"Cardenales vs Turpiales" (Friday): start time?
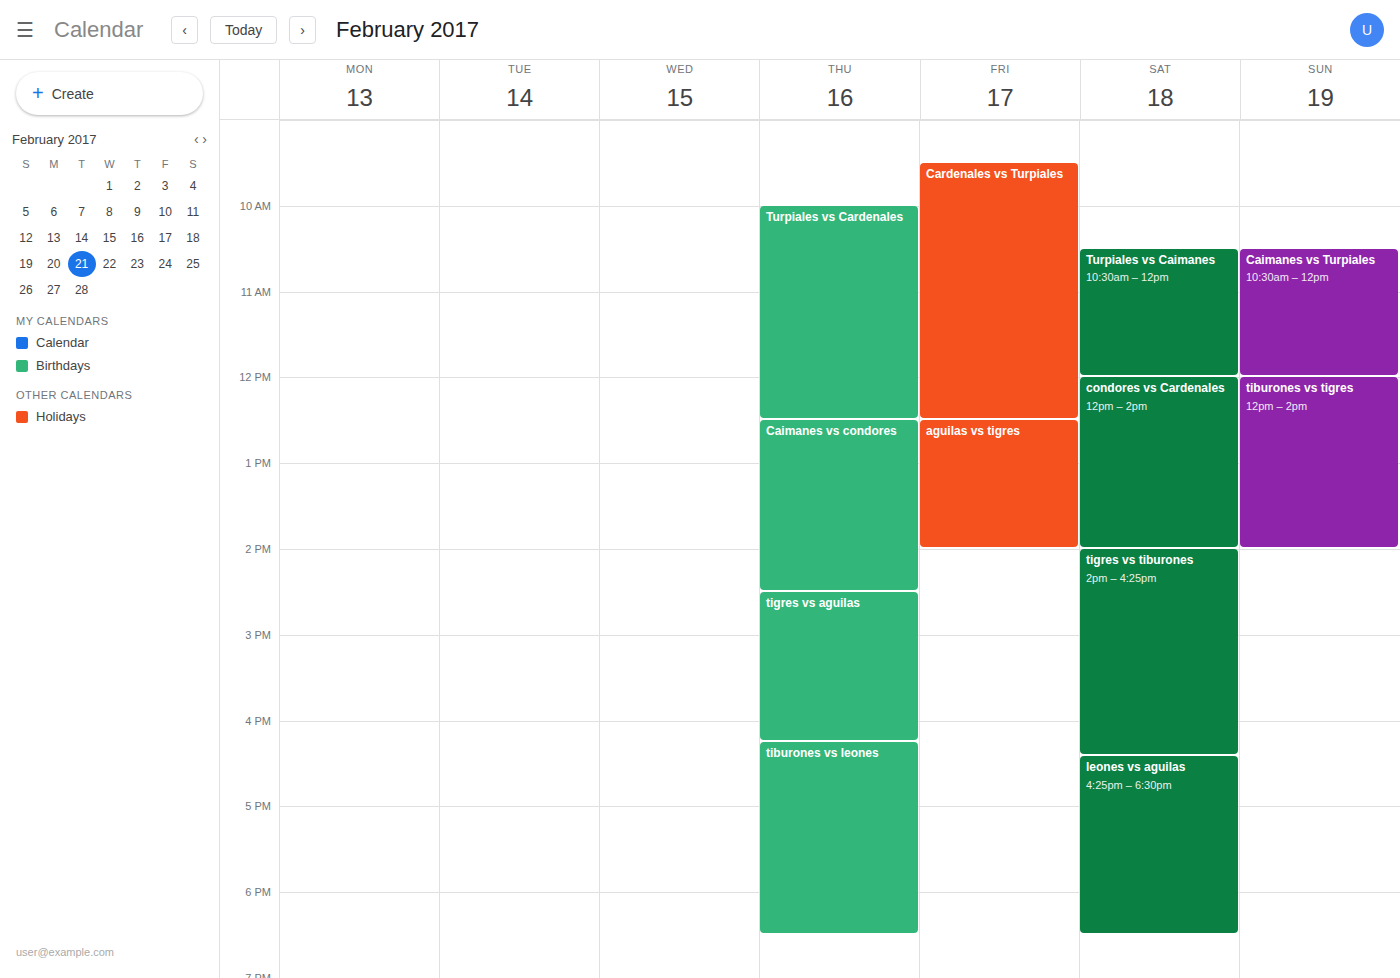
09:30